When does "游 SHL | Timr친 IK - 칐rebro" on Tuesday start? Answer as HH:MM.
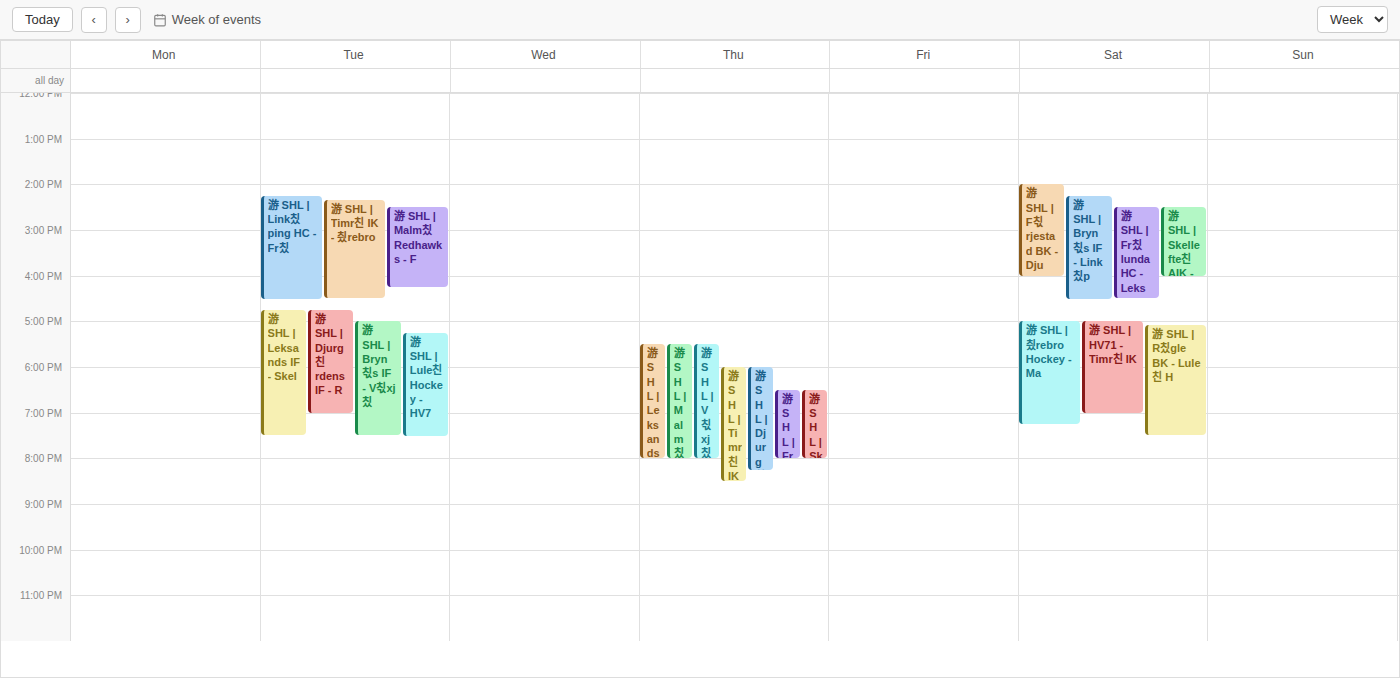
14:20